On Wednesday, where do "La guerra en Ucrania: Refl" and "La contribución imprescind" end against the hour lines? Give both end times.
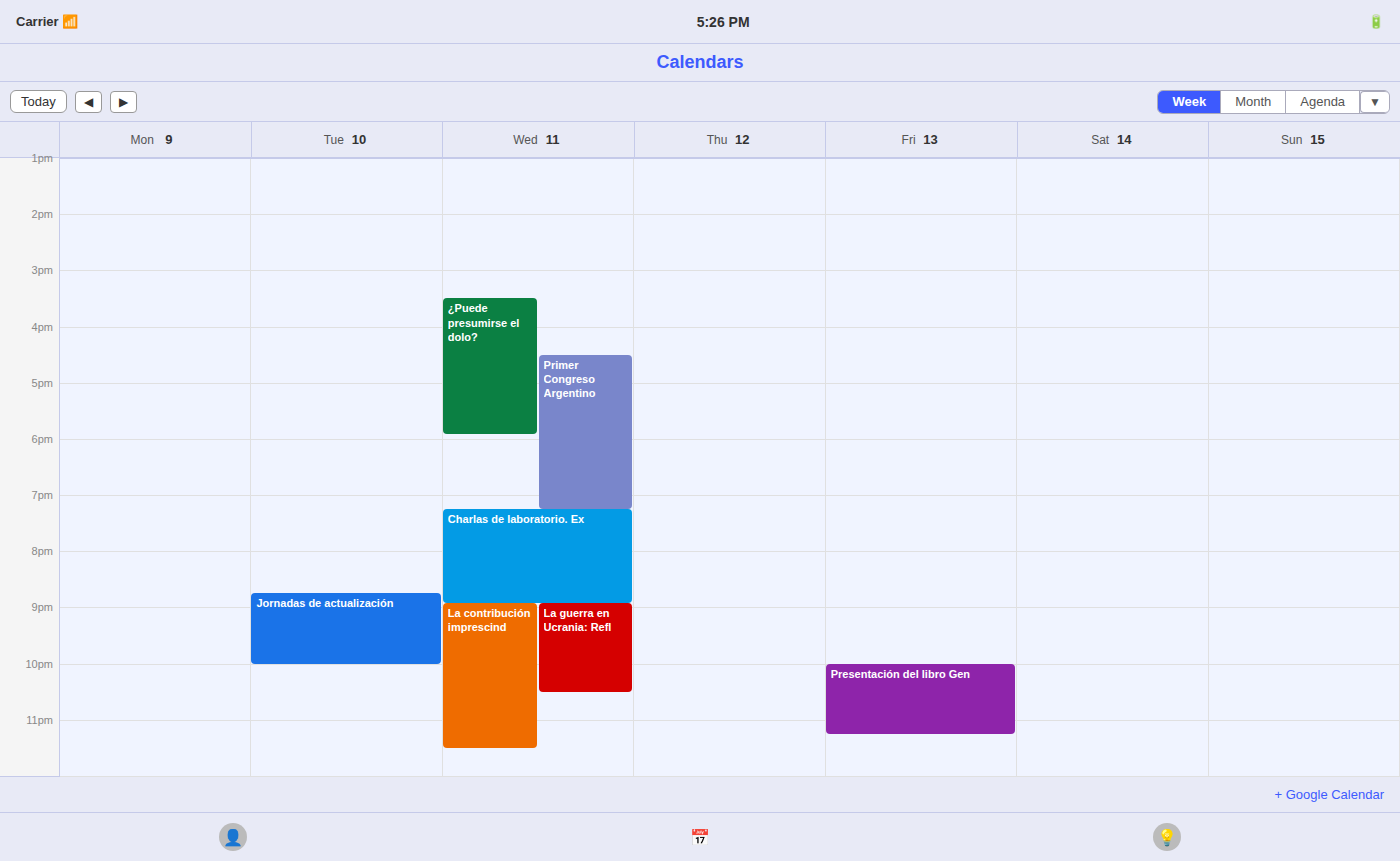
"La guerra en Ucrania: Refl": 10:30 PM, halfway between the 10 PM and 11 PM lines. "La contribución imprescind": 11:30 PM, halfway between the 11 PM and 12 AM lines.